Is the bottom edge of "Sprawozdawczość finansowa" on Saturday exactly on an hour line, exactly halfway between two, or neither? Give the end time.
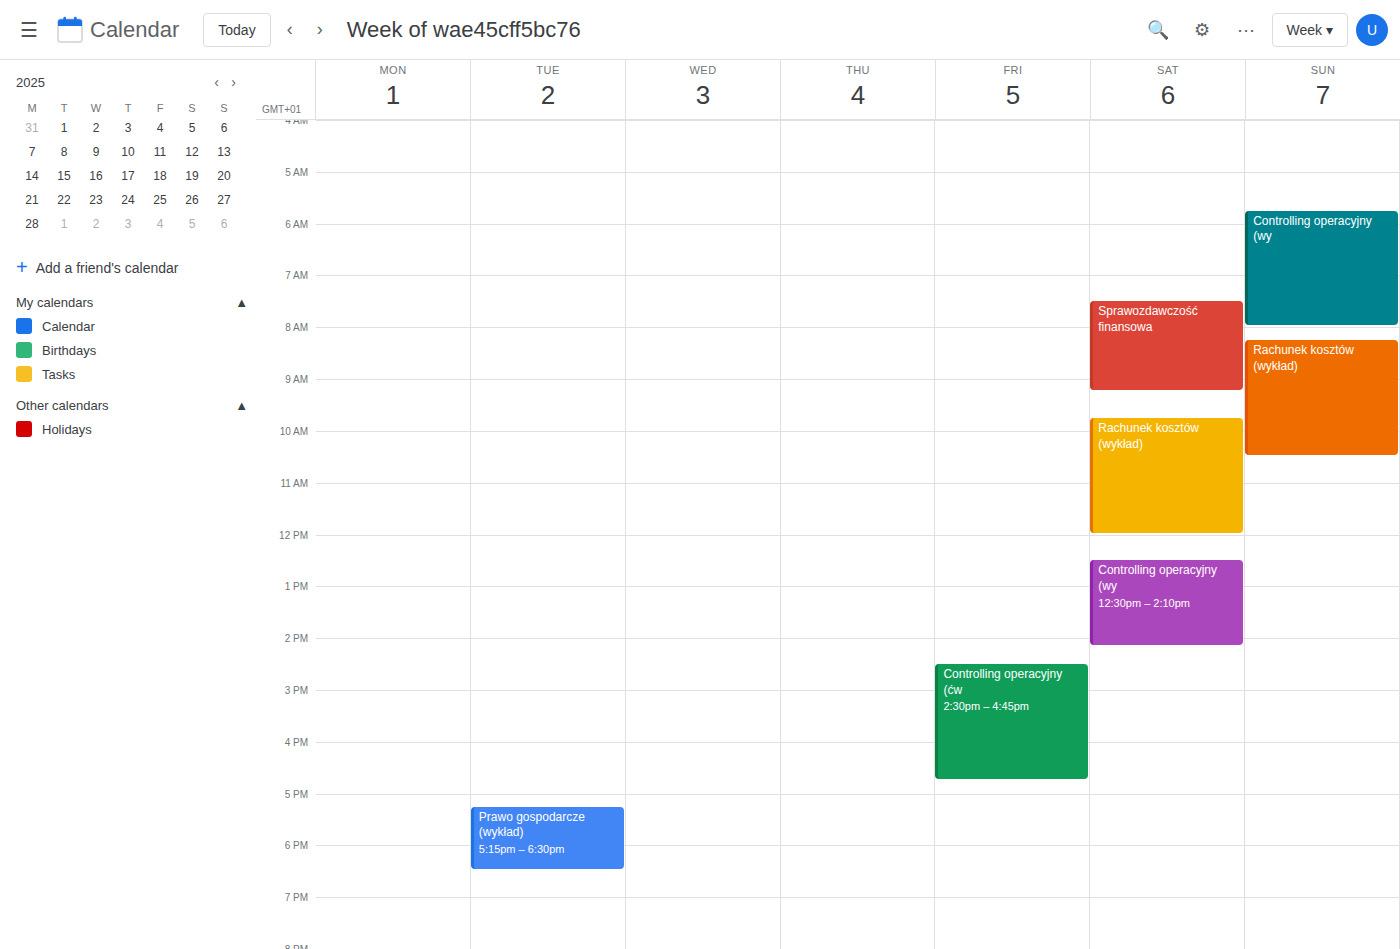
9:15 AM -- neither: a quarter of the way from the 9 AM line to the 10 AM line.